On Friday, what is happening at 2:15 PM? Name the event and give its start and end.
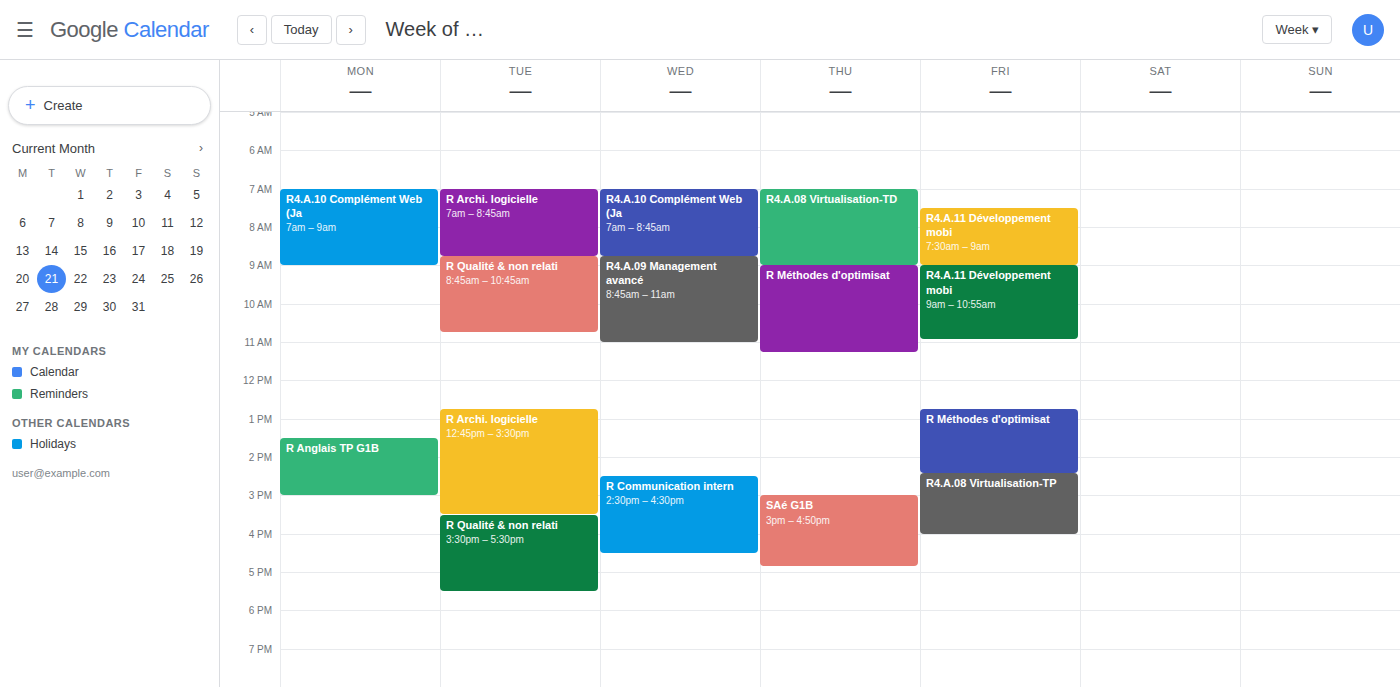
"R Méthodes d'optimisat", 12:45 PM to 2:25 PM